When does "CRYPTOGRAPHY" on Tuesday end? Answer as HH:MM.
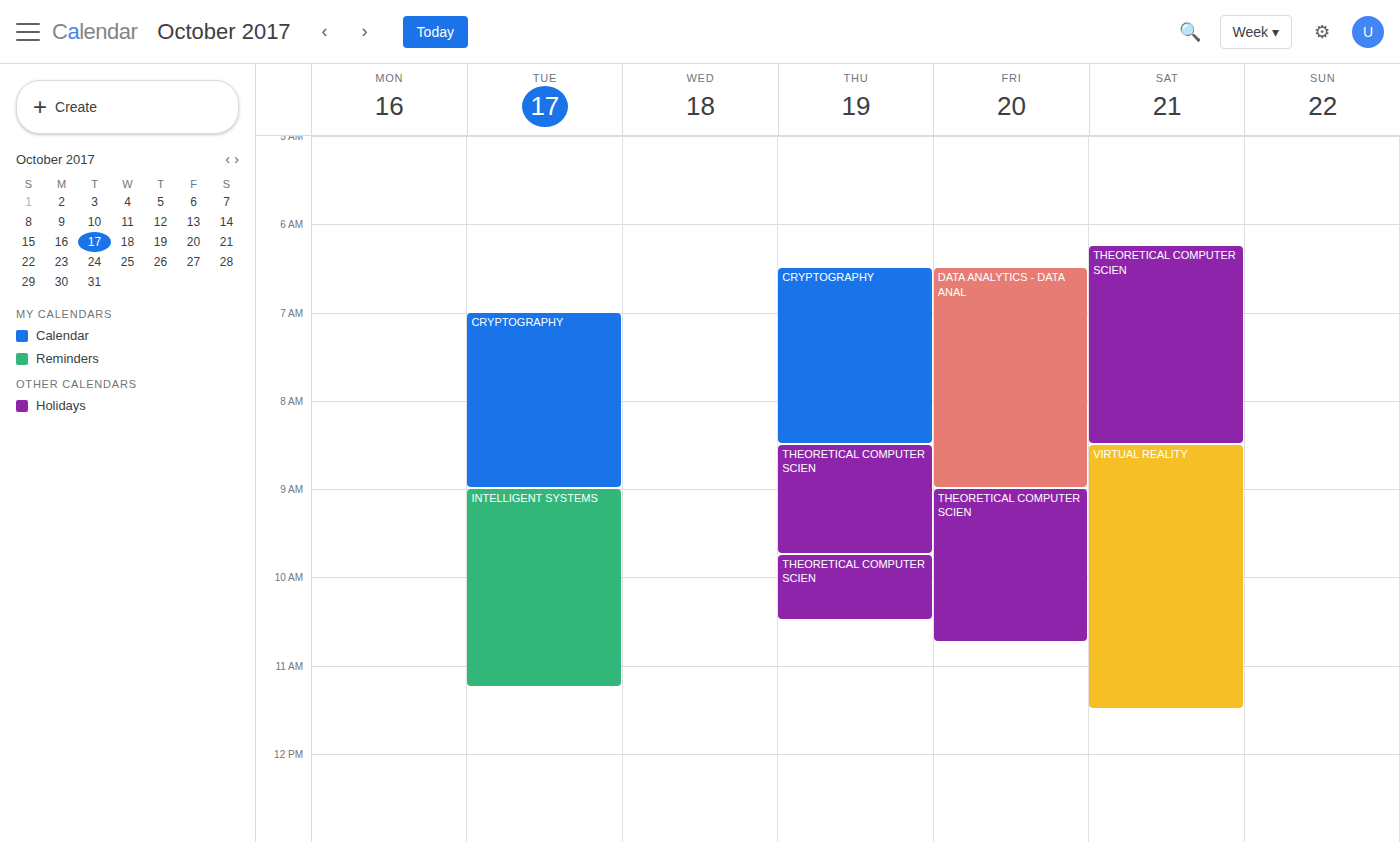
09:00